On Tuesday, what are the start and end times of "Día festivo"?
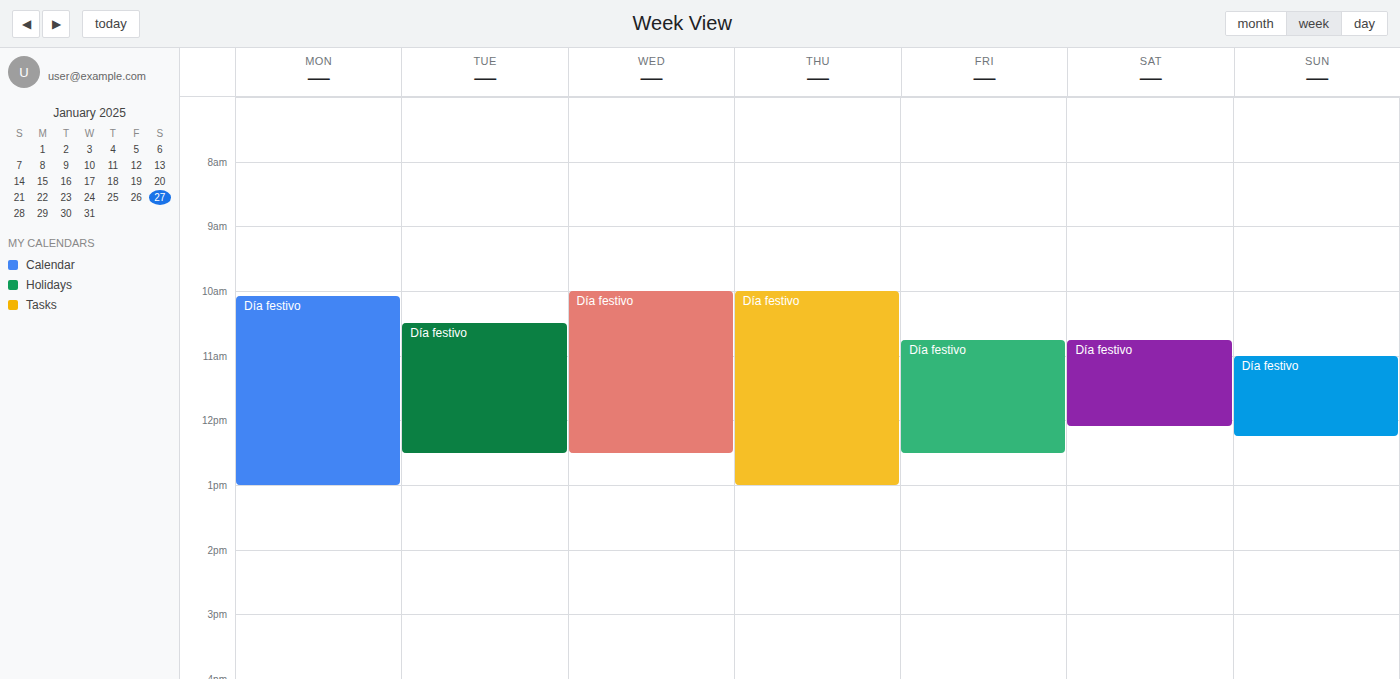
10:30 AM to 12:30 PM